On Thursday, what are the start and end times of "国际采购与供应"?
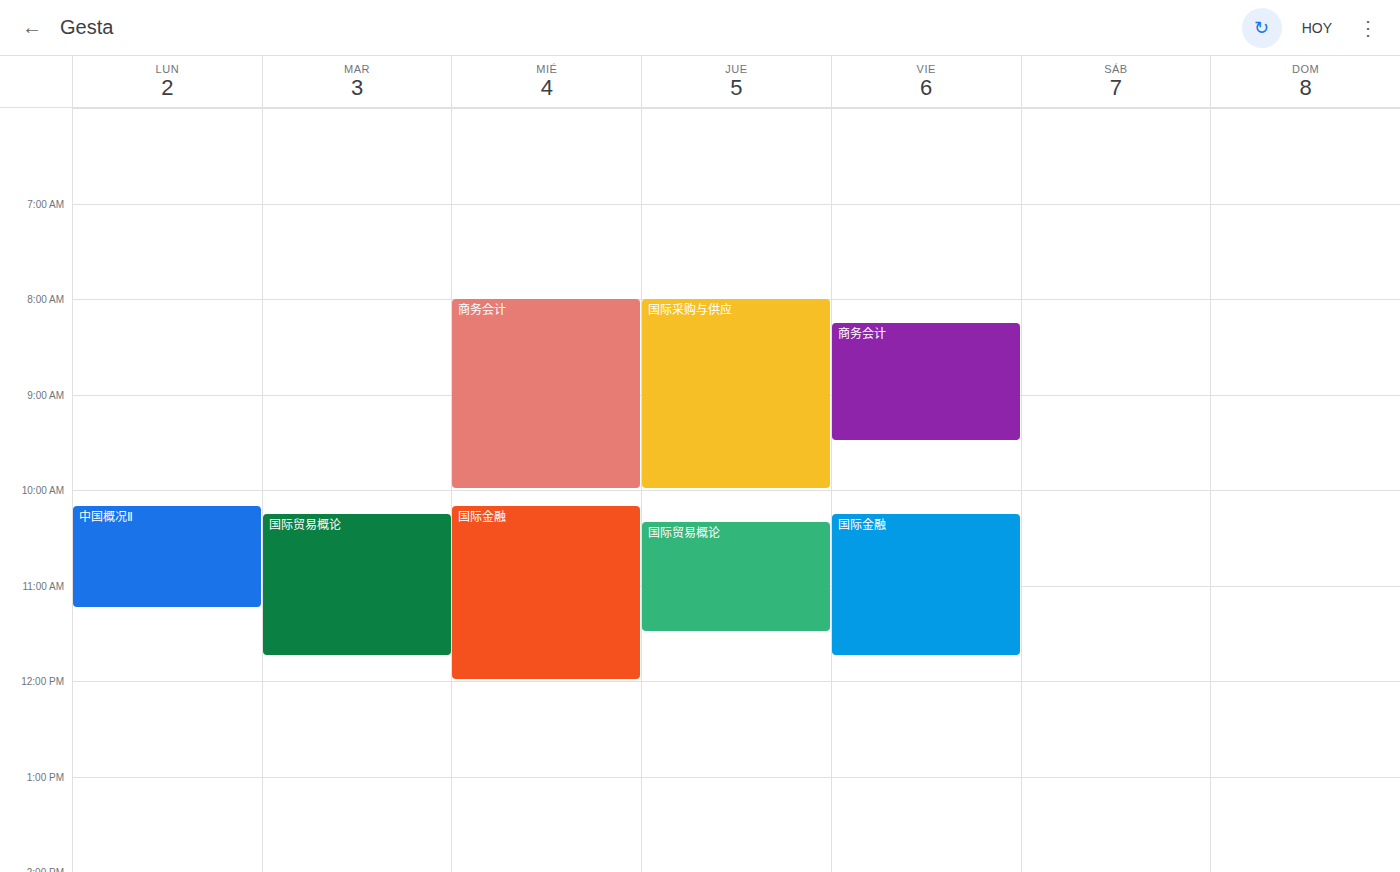
8:00 AM to 10:00 AM